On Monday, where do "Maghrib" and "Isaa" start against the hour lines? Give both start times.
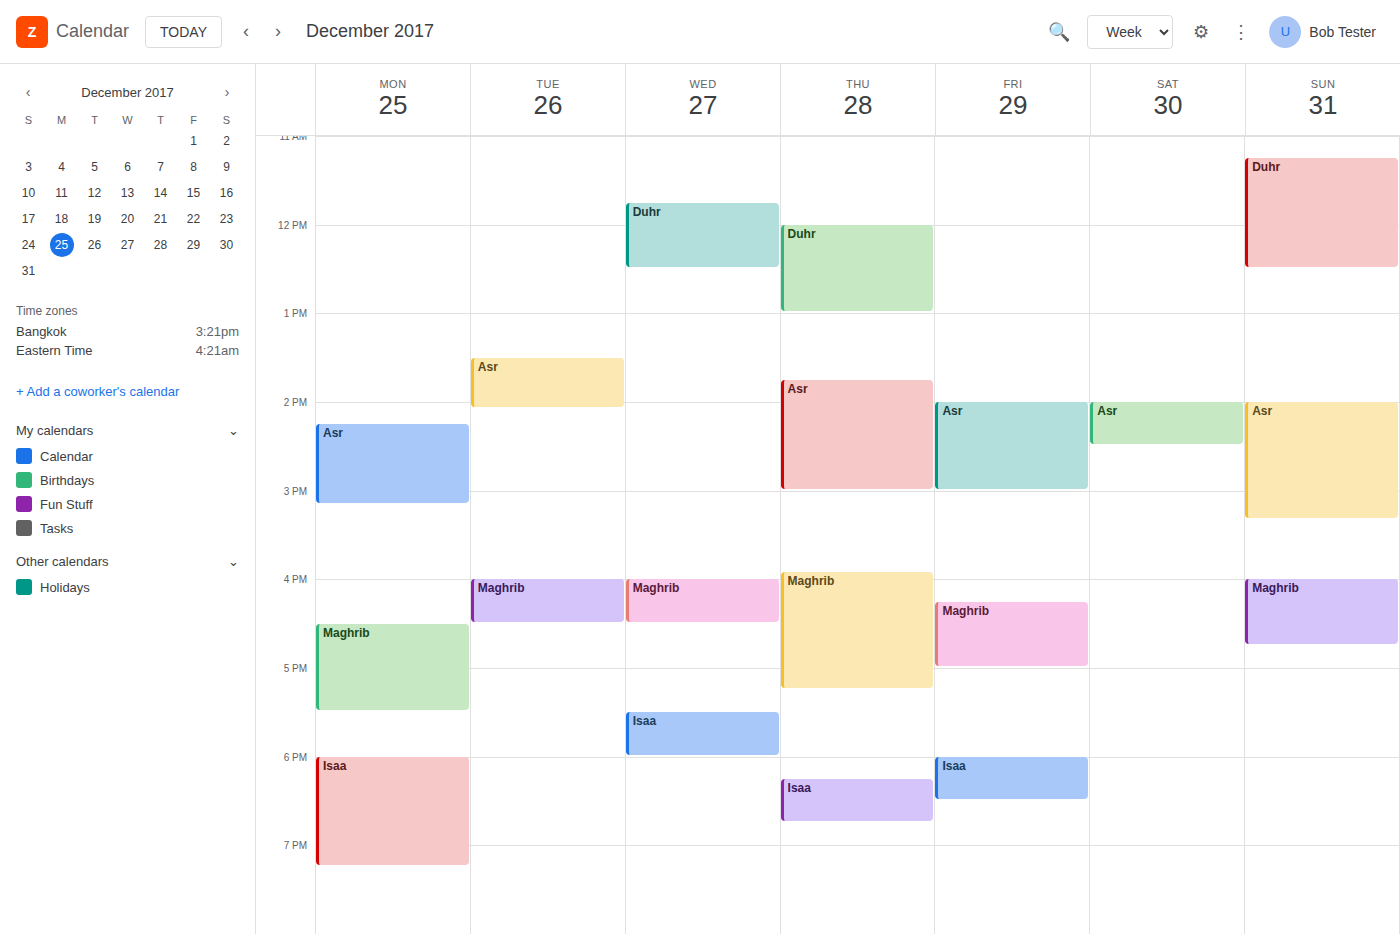
"Maghrib": 4:30 PM, halfway between the 4 PM and 5 PM lines. "Isaa": 6:00 PM, exactly on the 6 PM line.